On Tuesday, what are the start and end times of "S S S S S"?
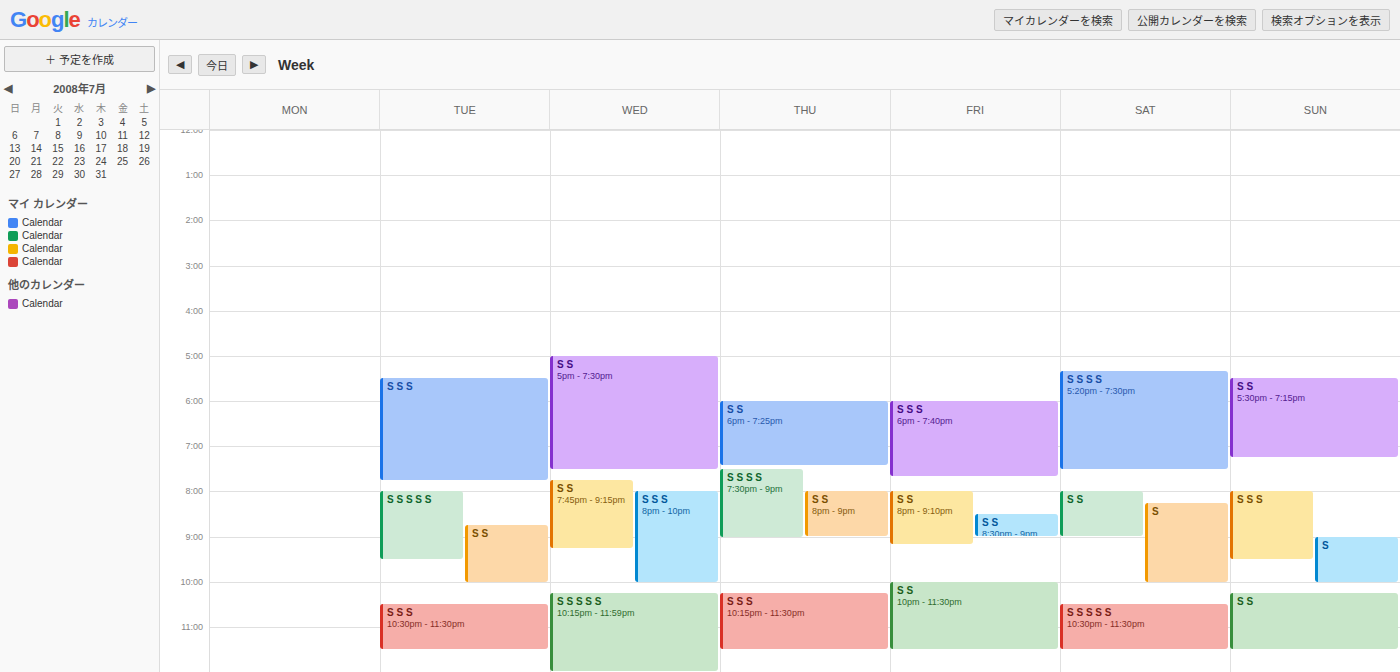
20:00 to 21:30